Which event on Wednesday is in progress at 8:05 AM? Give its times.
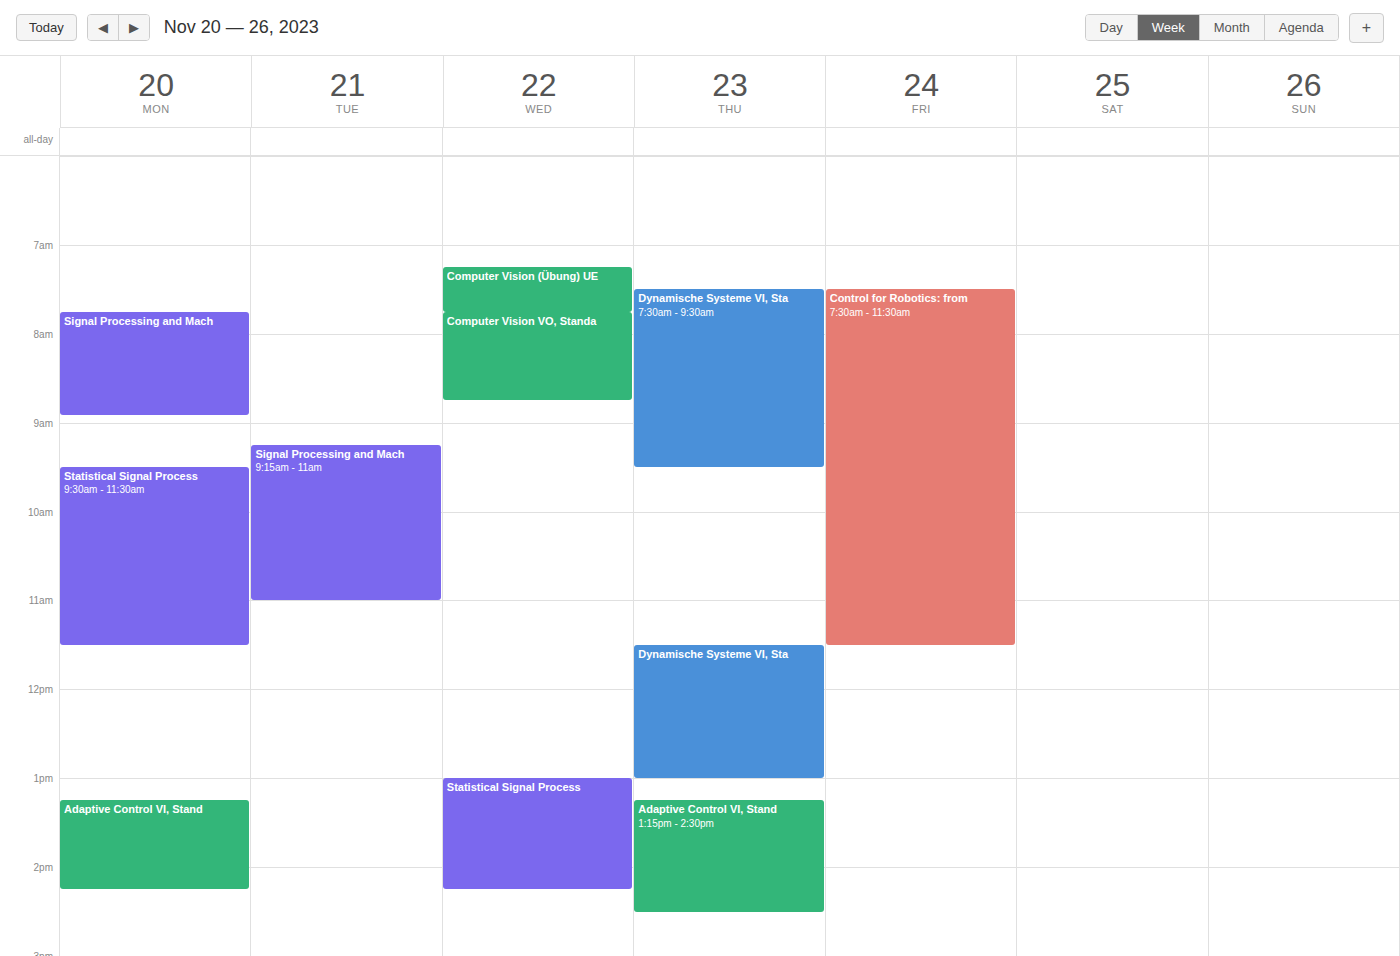
"Computer Vision VO, Standa", 7:45 AM to 8:45 AM